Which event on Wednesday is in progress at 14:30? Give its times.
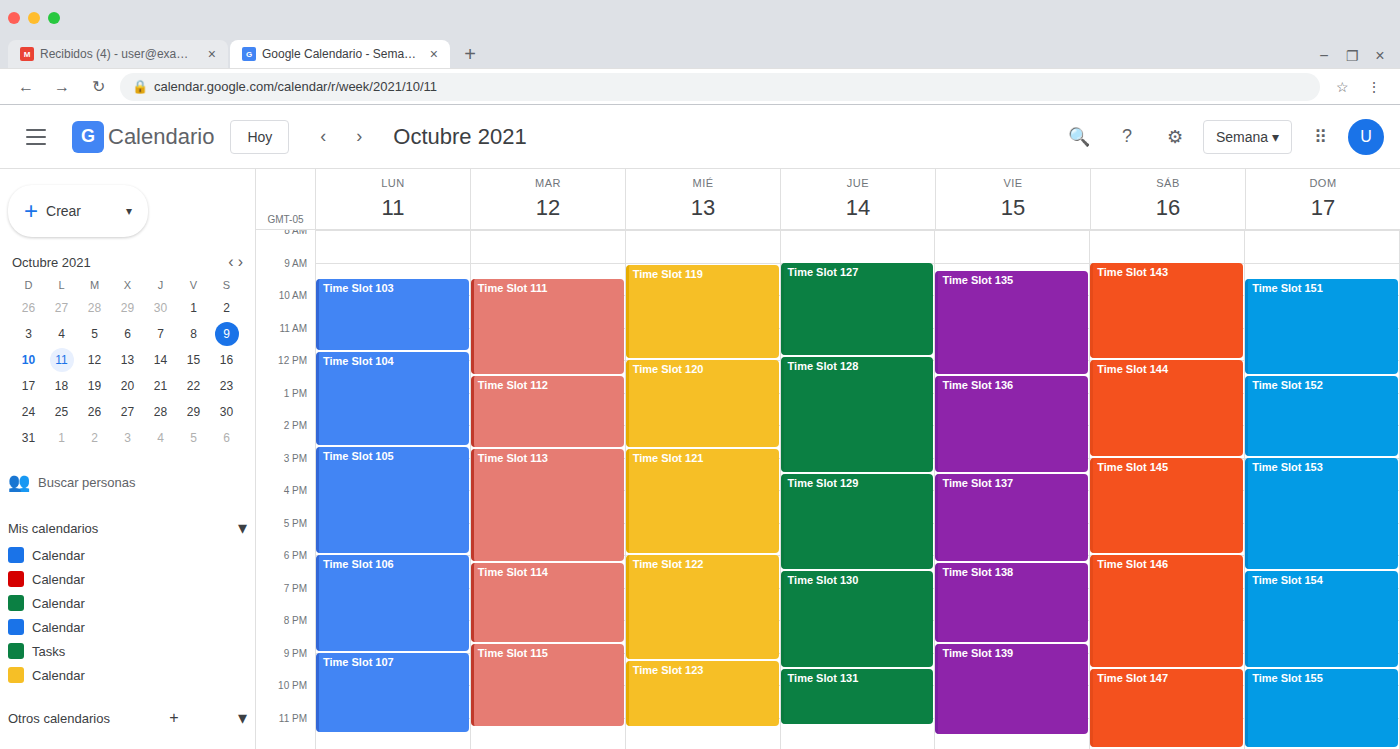
"Time Slot 120", 12:00 to 14:45